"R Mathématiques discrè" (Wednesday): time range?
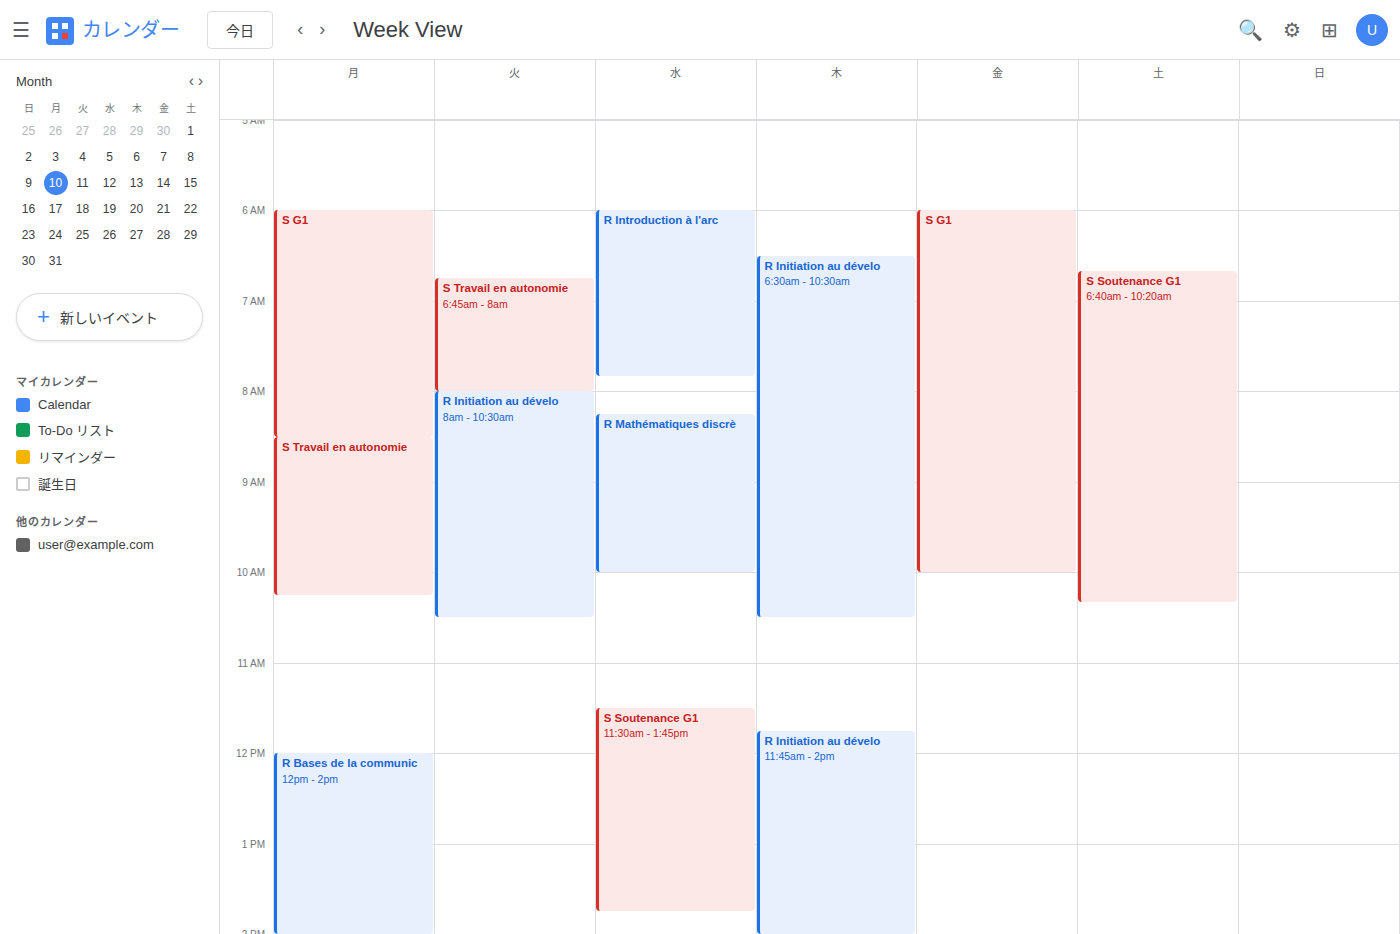
8:15 AM to 10:00 AM